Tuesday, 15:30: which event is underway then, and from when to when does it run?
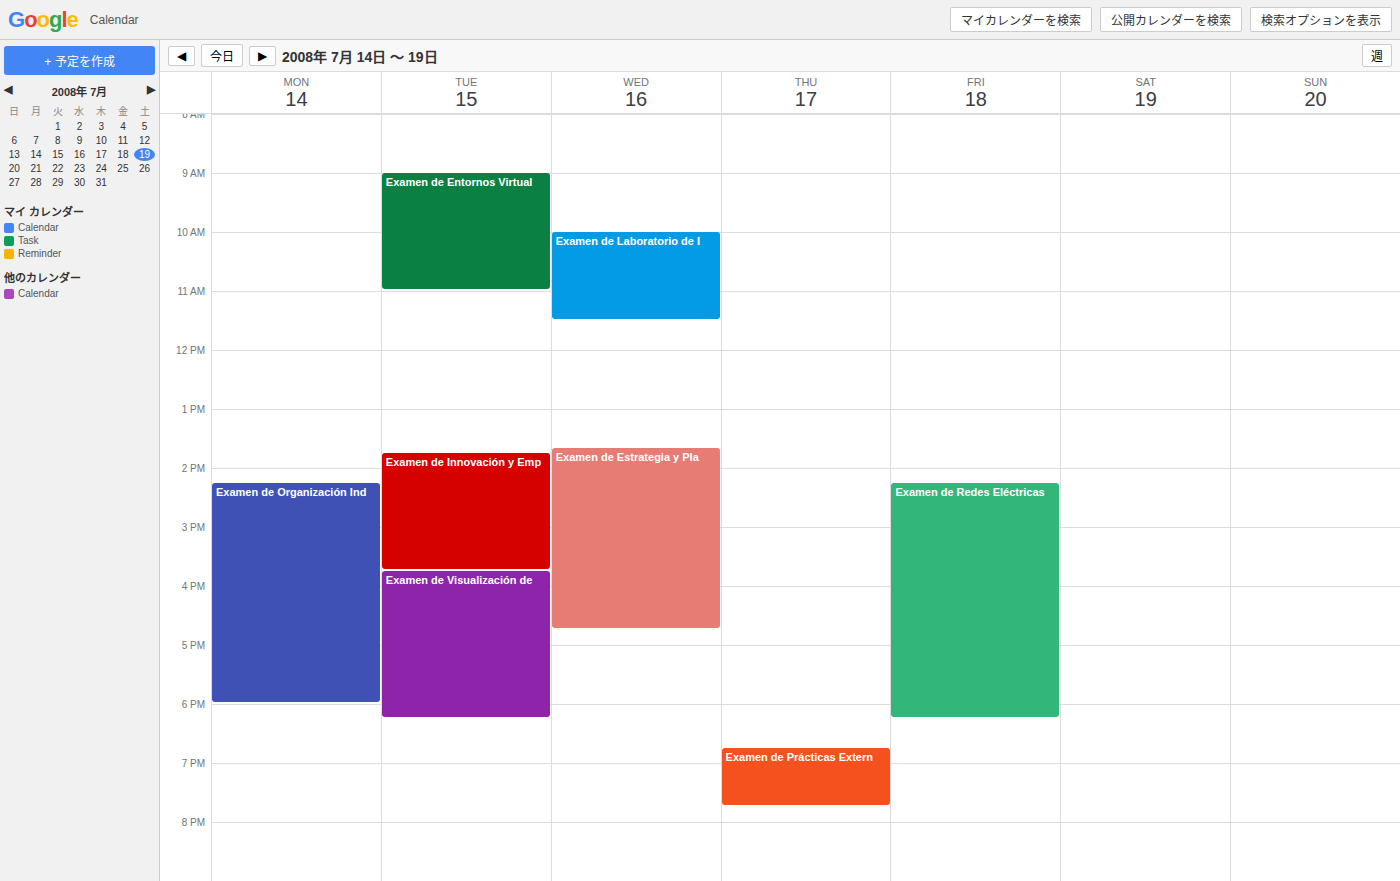
"Examen de Innovación y Emp", 13:45 to 15:45